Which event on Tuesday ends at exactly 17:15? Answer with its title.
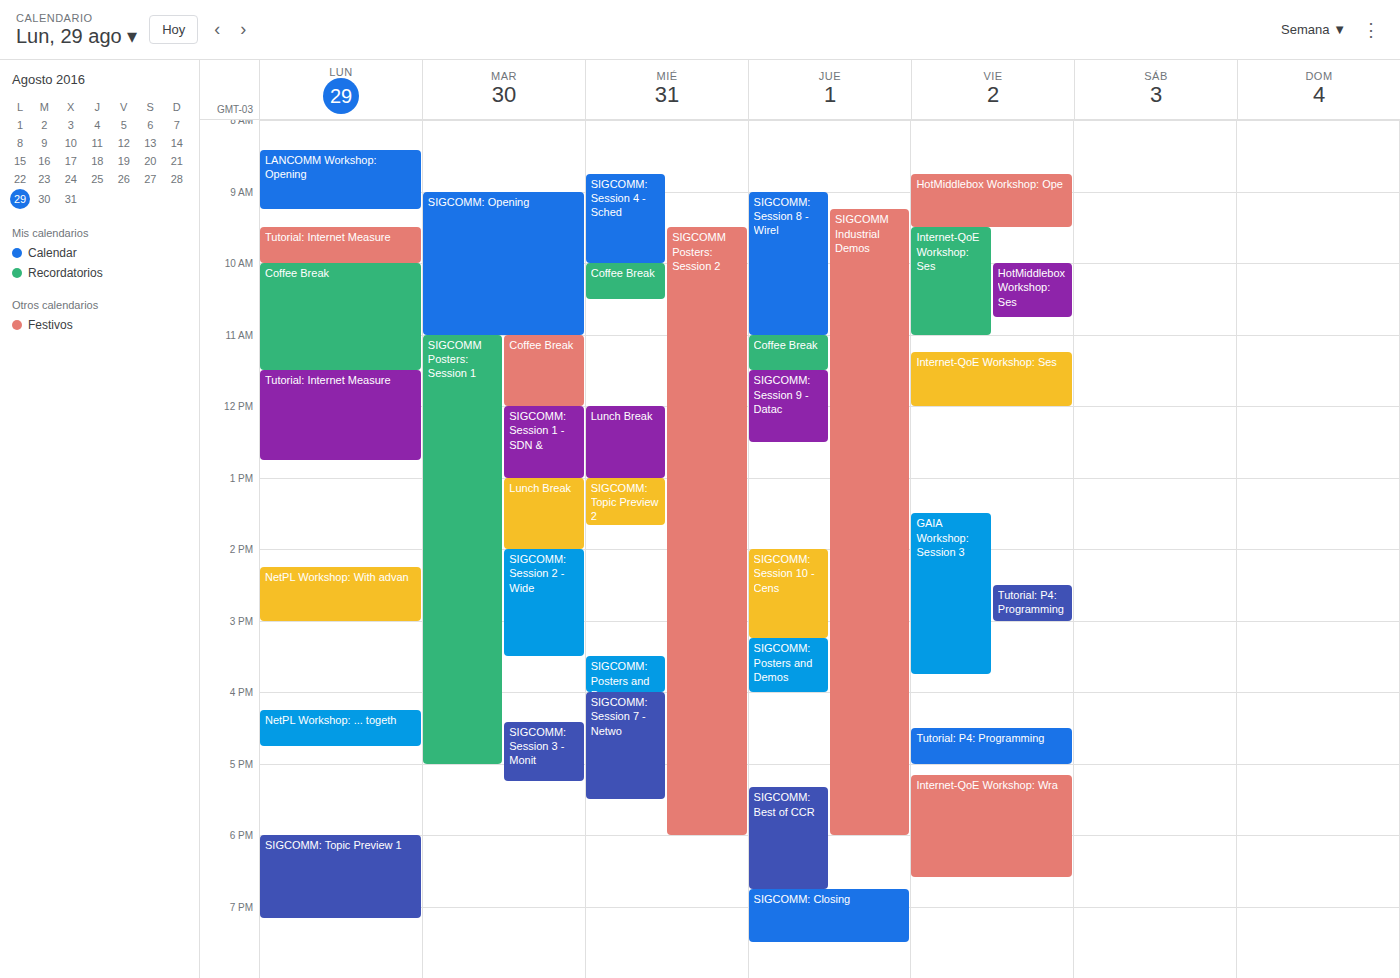
"SIGCOMM: Session 3 - Monit"